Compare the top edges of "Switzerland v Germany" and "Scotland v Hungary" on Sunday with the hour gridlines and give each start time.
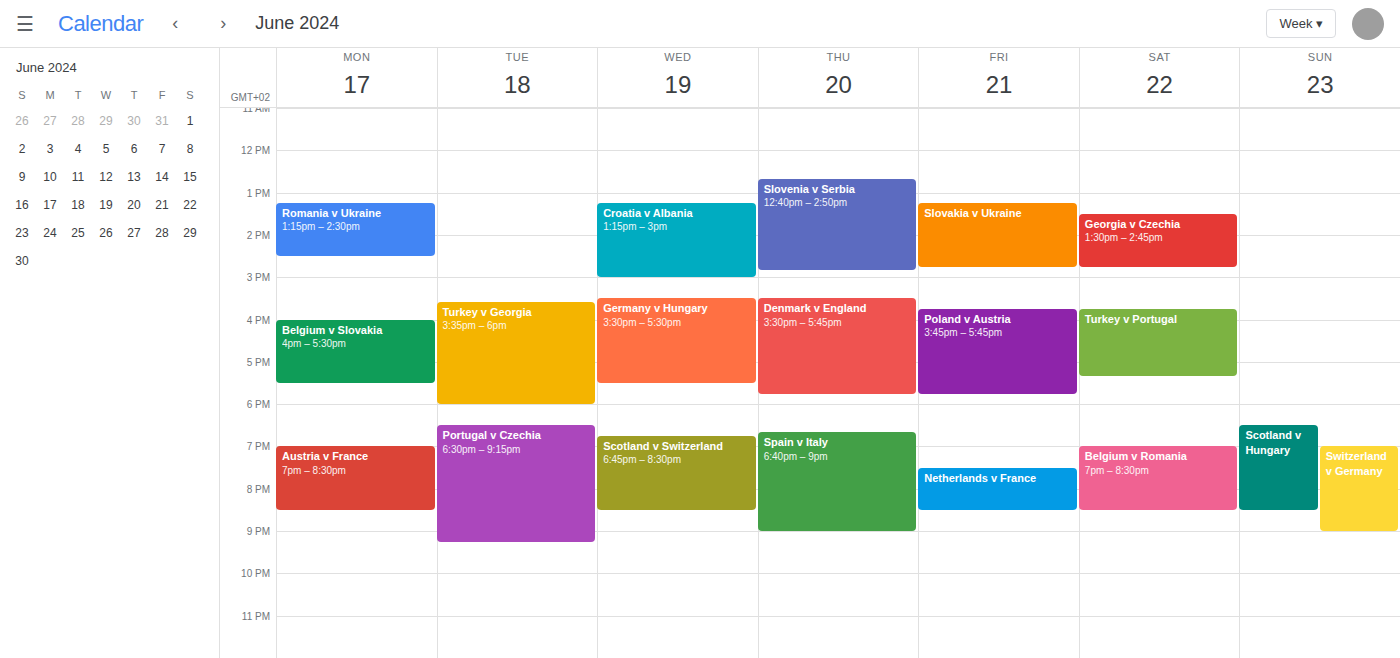
"Switzerland v Germany": 7:00 PM, exactly on the 7 PM line. "Scotland v Hungary": 6:30 PM, halfway between the 6 PM and 7 PM lines.